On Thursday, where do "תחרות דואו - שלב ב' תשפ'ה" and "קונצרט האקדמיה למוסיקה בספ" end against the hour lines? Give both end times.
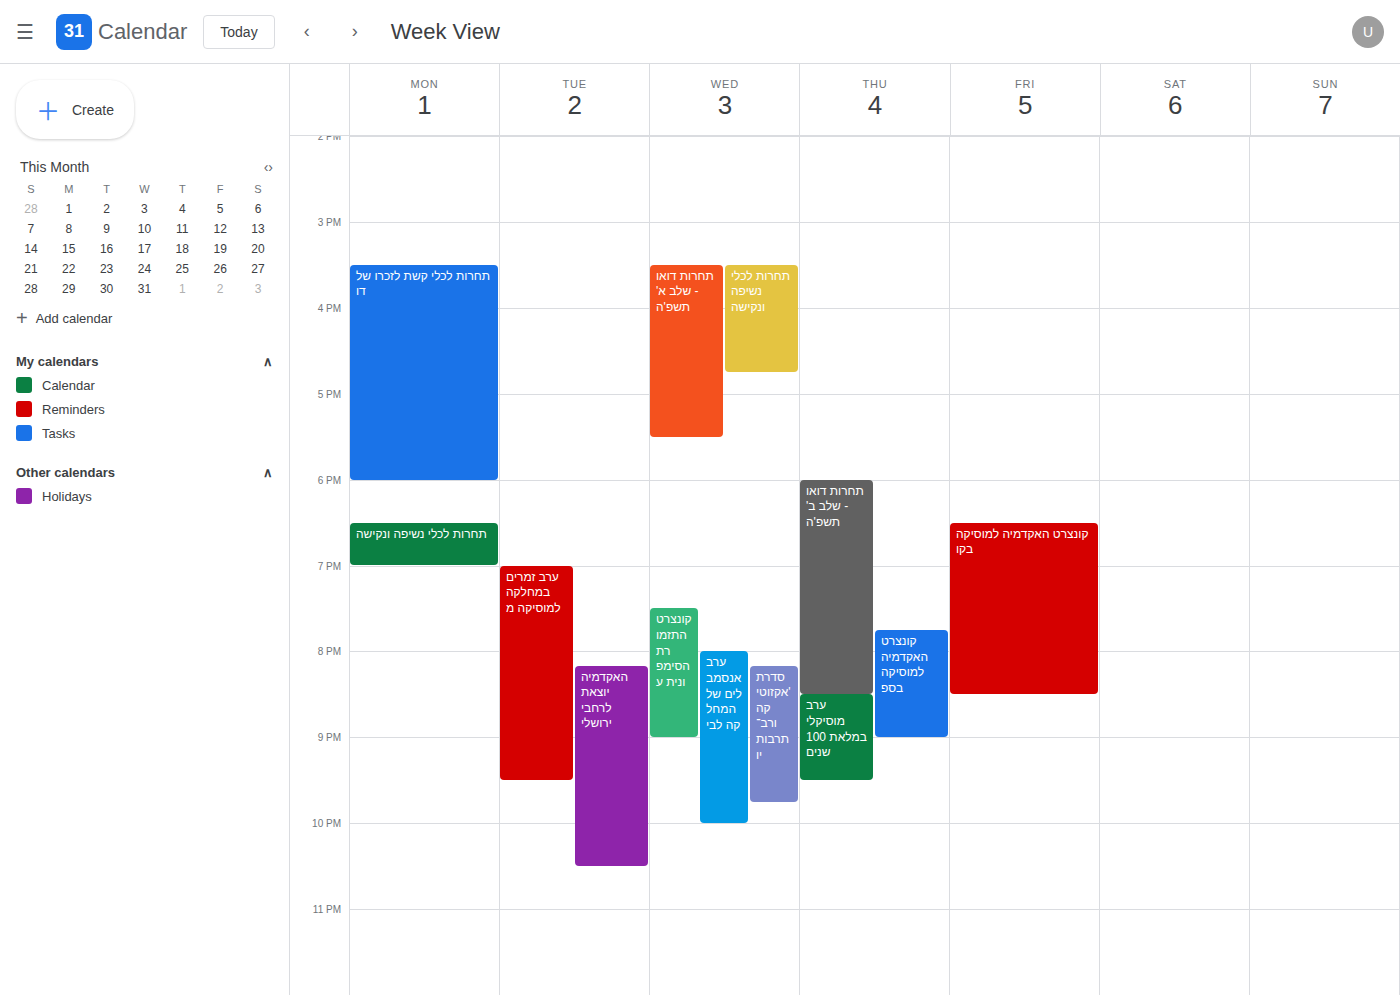
"תחרות דואו - שלב ב' תשפ'ה": 8:30 PM, halfway between the 8 PM and 9 PM lines. "קונצרט האקדמיה למוסיקה בספ": 9:00 PM, exactly on the 9 PM line.